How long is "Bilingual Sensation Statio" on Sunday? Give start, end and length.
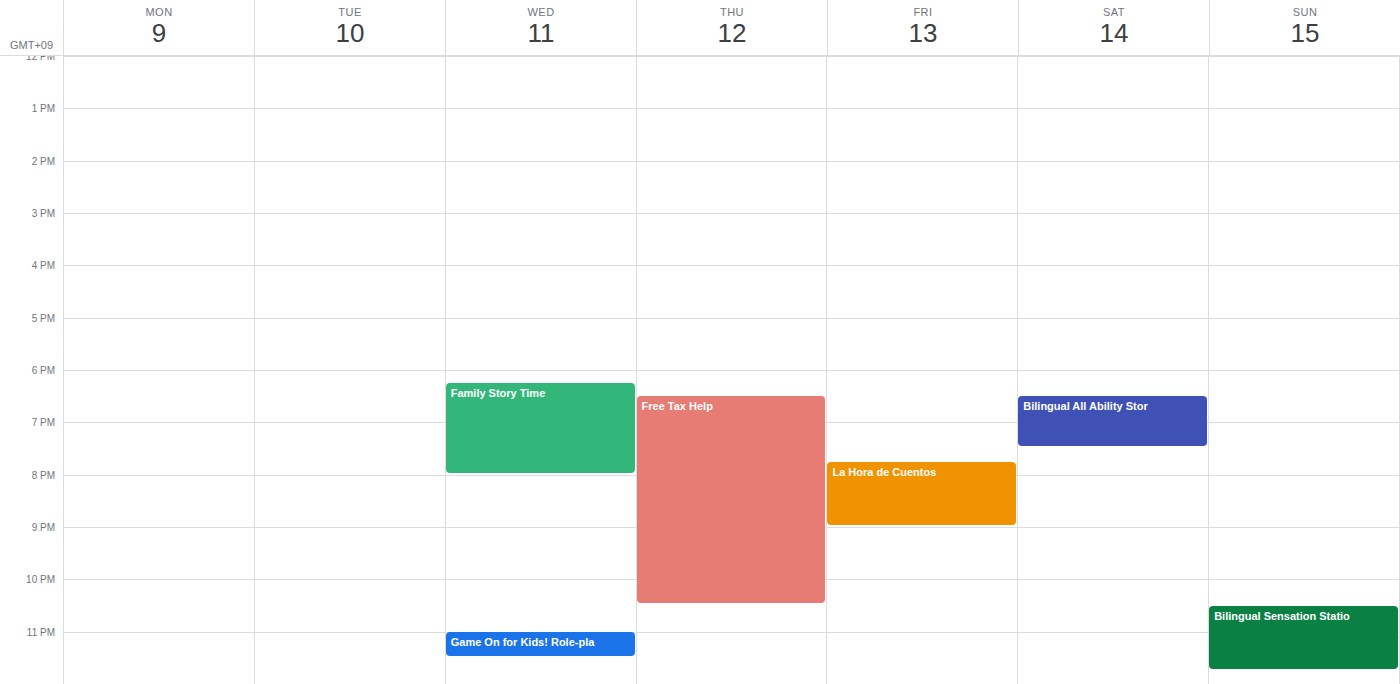
22:30 to 23:45, 1 hour 15 minutes